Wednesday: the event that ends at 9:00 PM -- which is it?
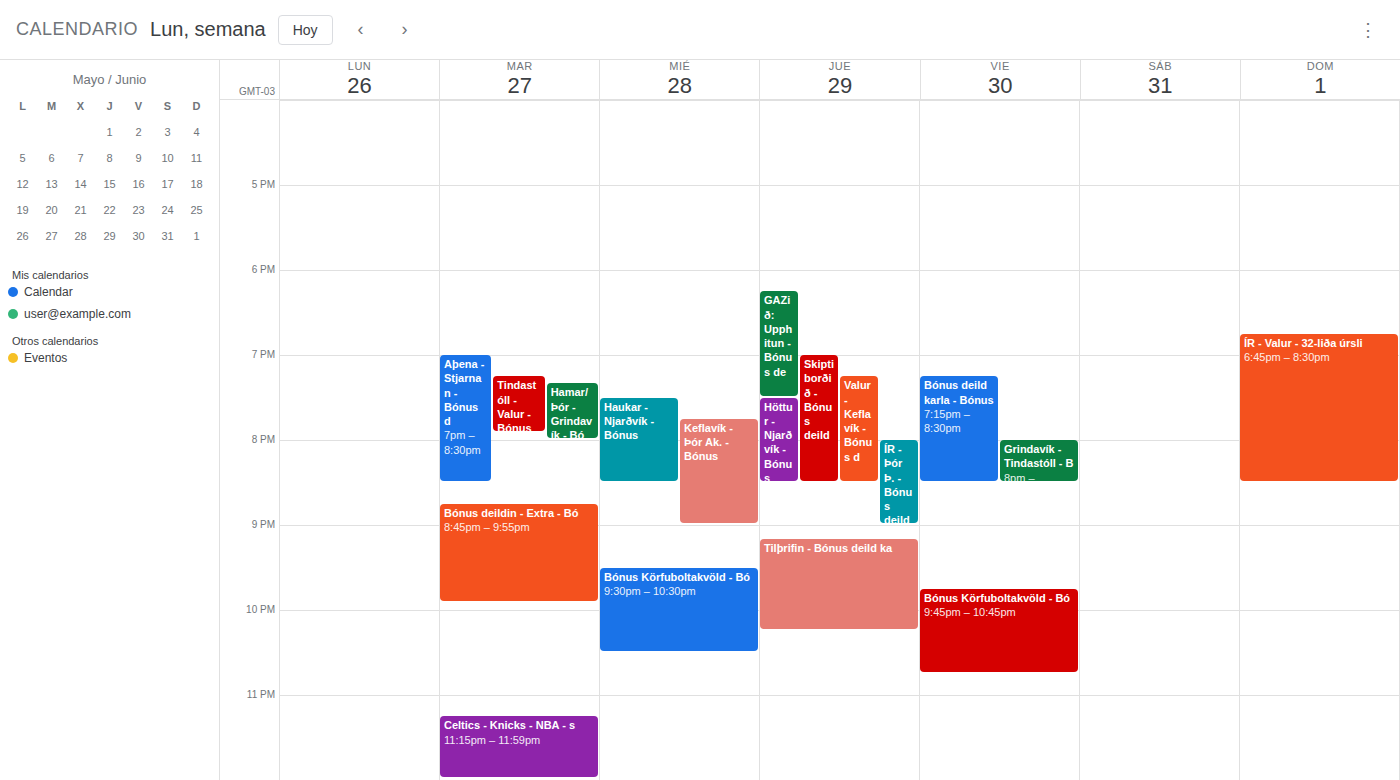
"Keflavík - Þór Ak. - Bónus"